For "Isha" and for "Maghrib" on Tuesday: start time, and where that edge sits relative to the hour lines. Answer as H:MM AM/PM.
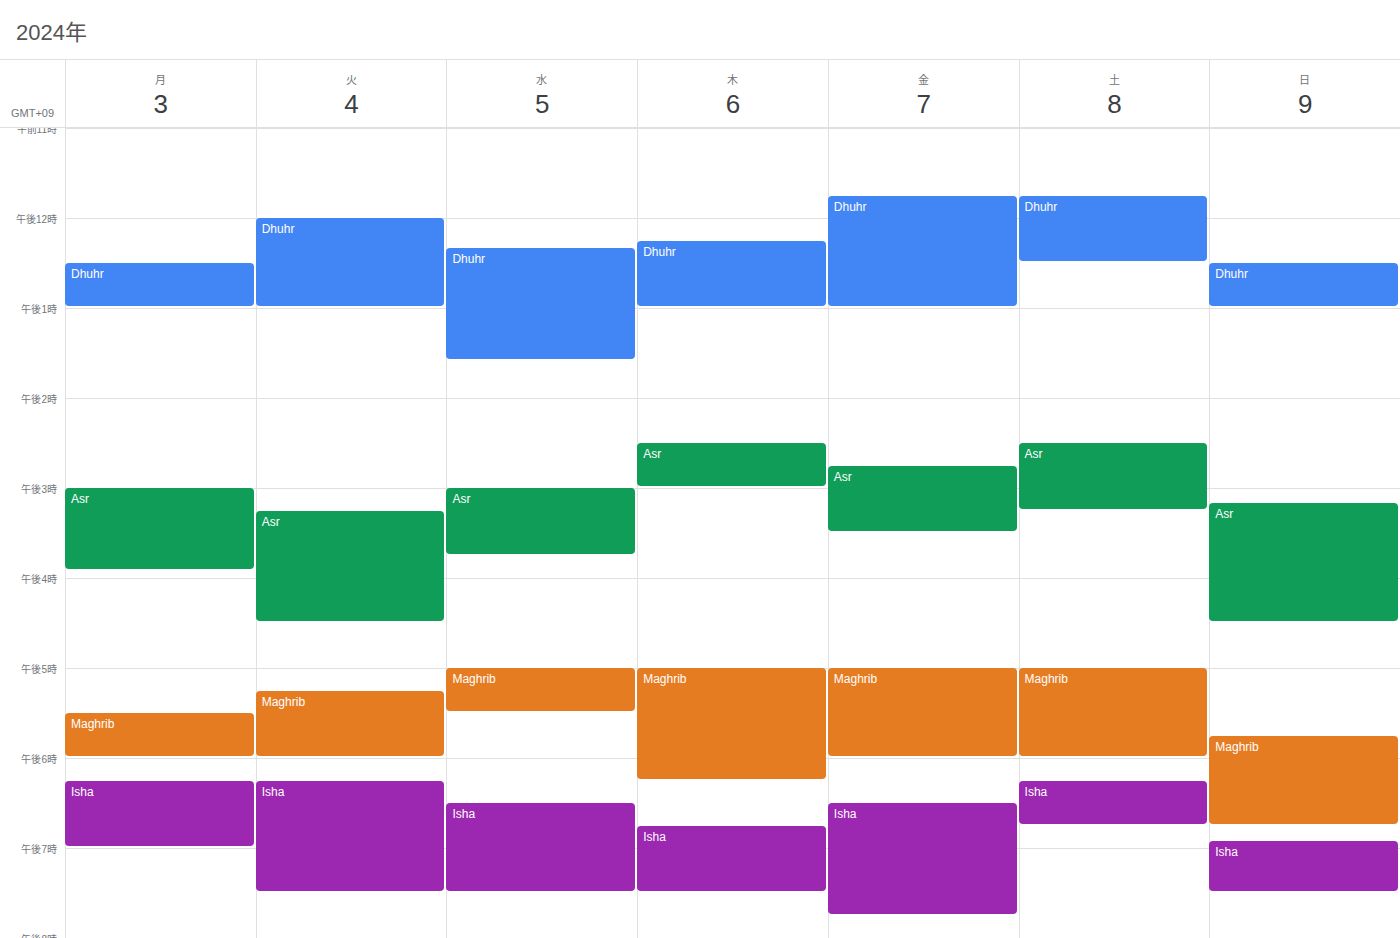
"Isha": 6:15 PM, neither: a quarter of the way from the 6 PM line to the 7 PM line. "Maghrib": 5:15 PM, neither: a quarter of the way from the 5 PM line to the 6 PM line.